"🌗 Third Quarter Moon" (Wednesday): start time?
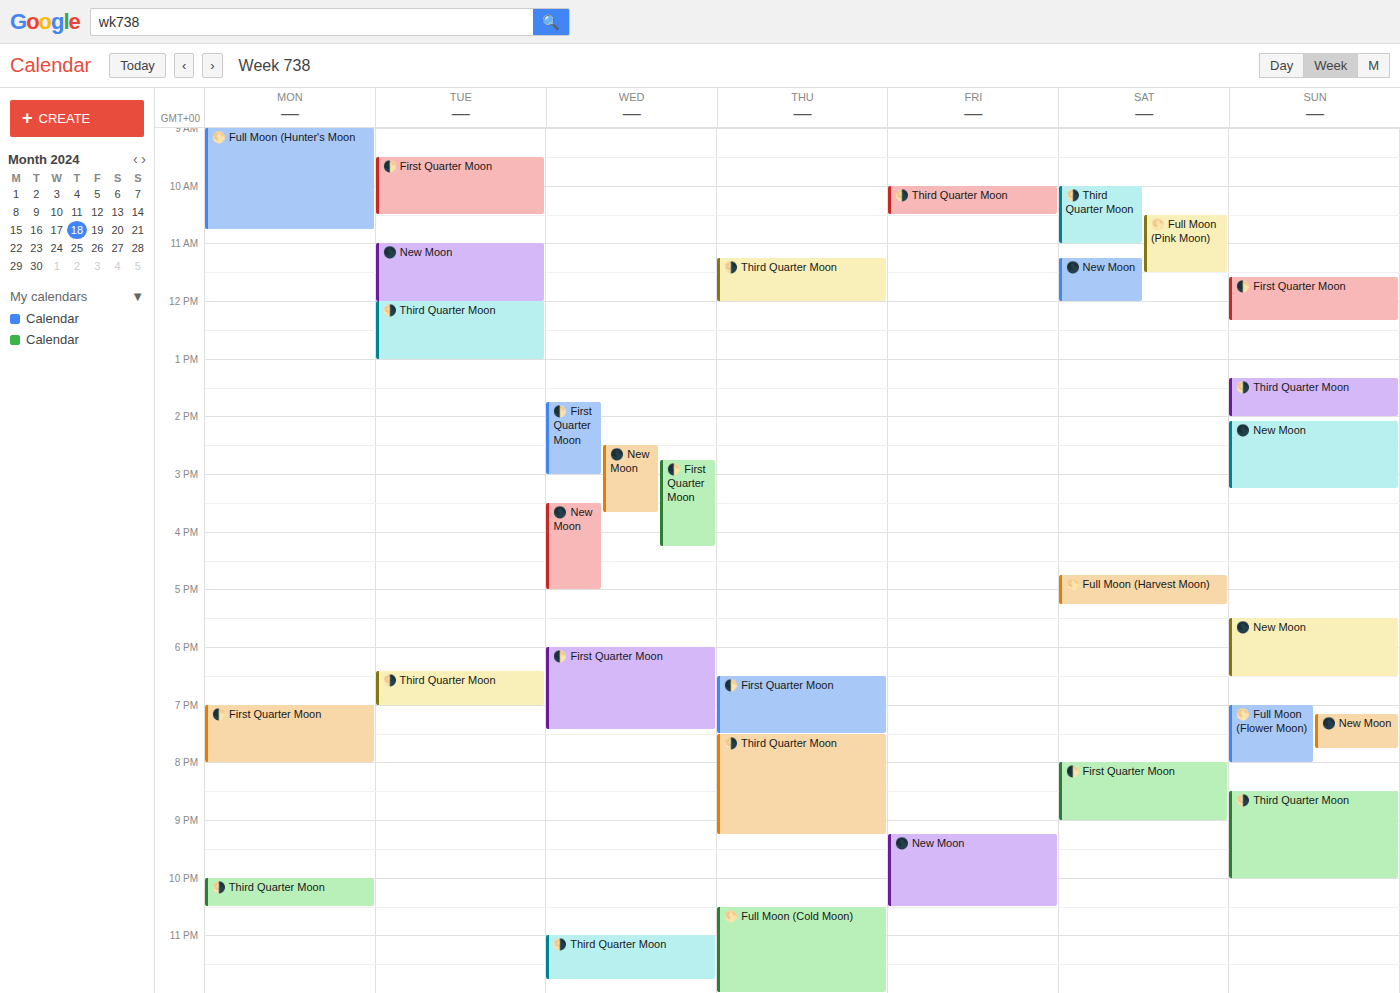
11:00 PM